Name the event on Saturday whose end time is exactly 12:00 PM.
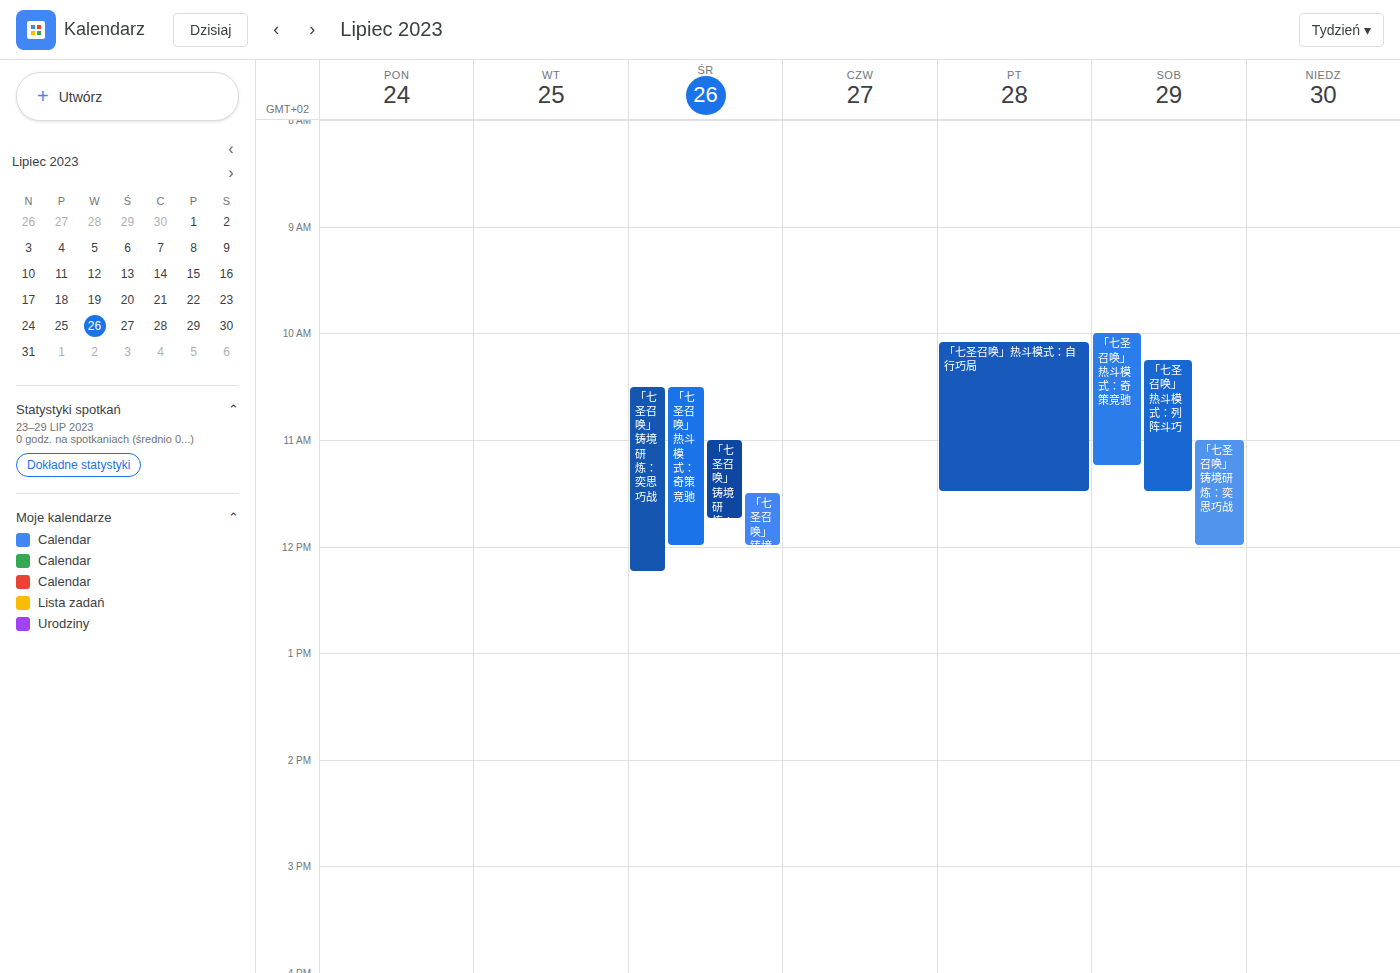
"「七圣召唤」铸境研炼：奕思巧战"